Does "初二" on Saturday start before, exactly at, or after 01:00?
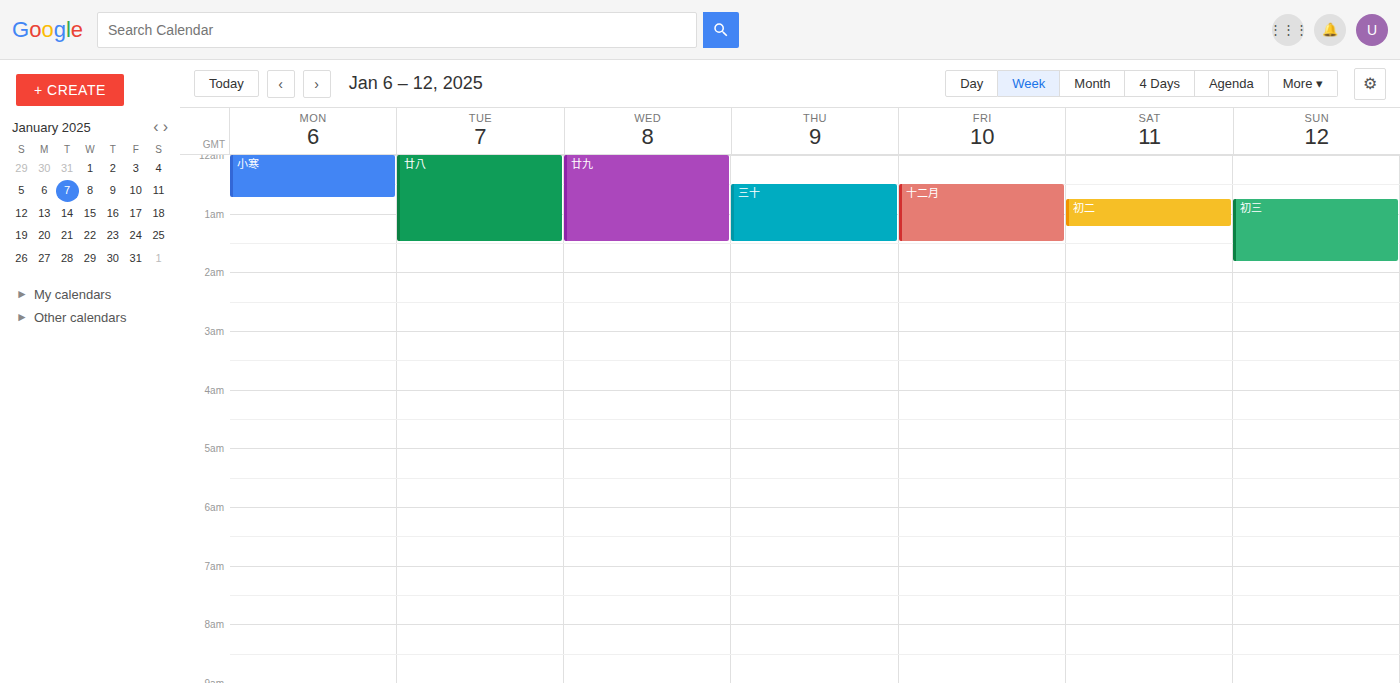
00:45 -- before 01:00, 15 minutes above the 01:00 line.